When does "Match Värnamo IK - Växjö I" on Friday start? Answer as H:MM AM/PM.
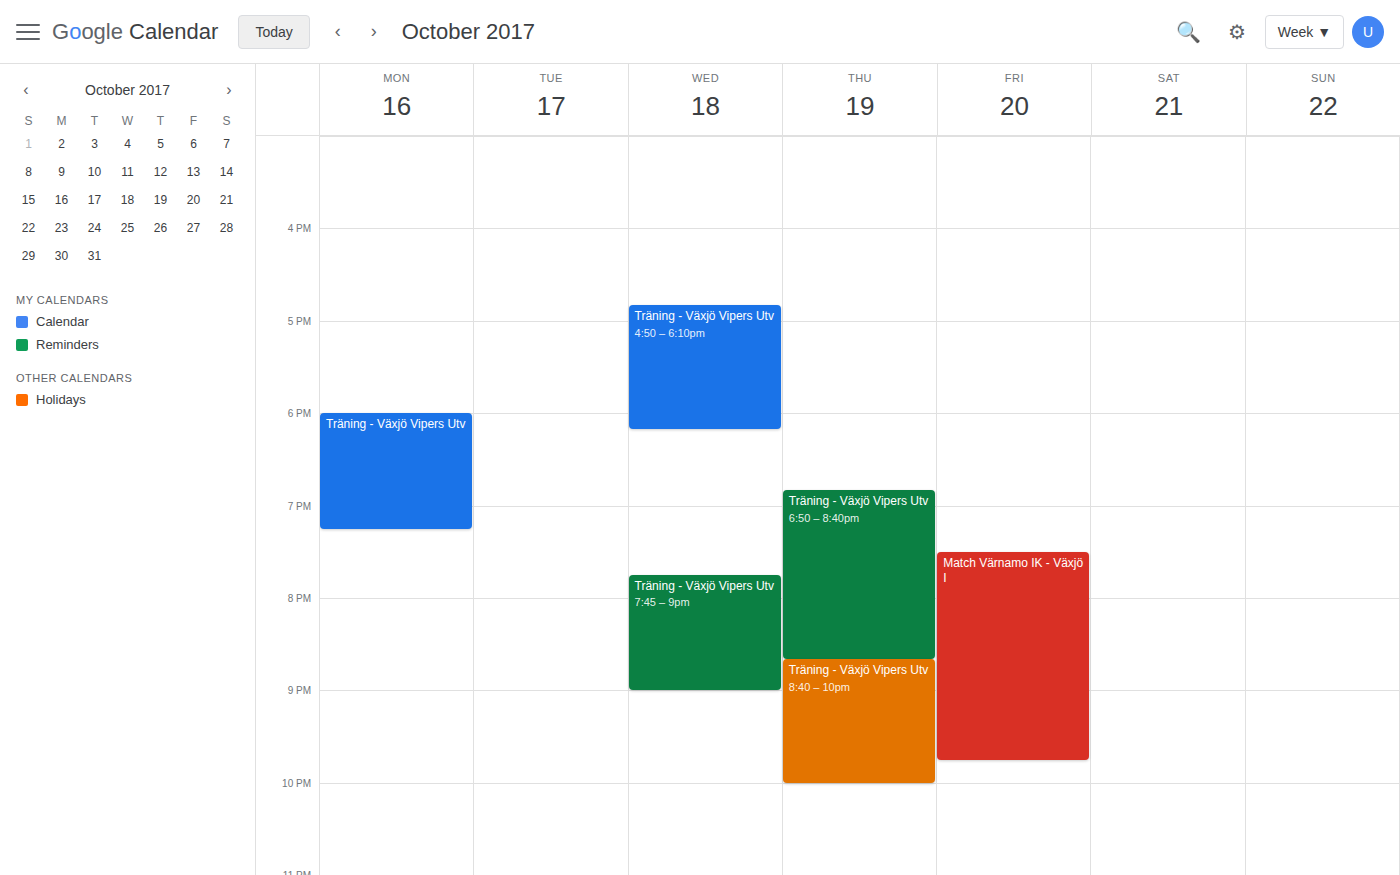
7:30 PM